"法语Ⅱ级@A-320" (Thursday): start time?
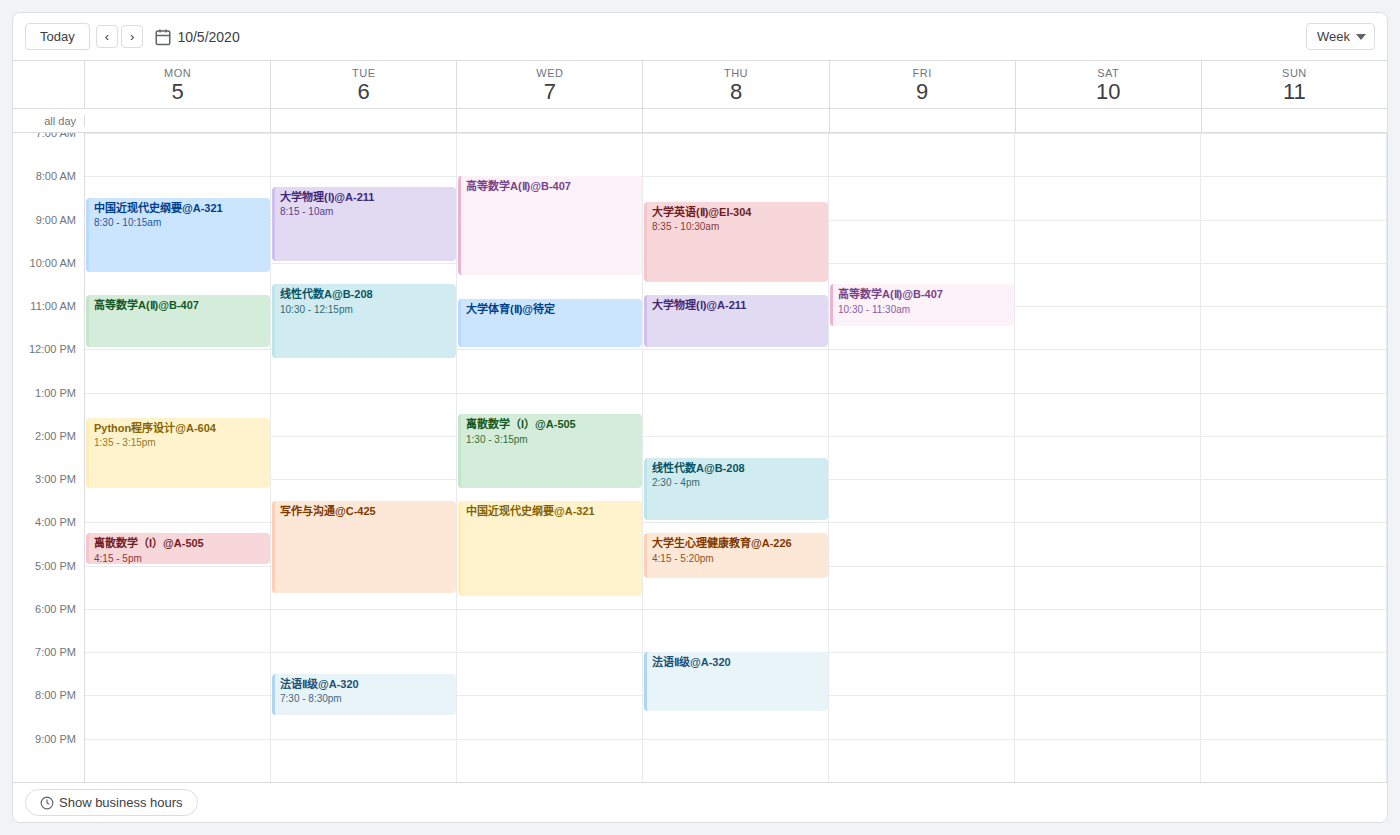
7:00 PM